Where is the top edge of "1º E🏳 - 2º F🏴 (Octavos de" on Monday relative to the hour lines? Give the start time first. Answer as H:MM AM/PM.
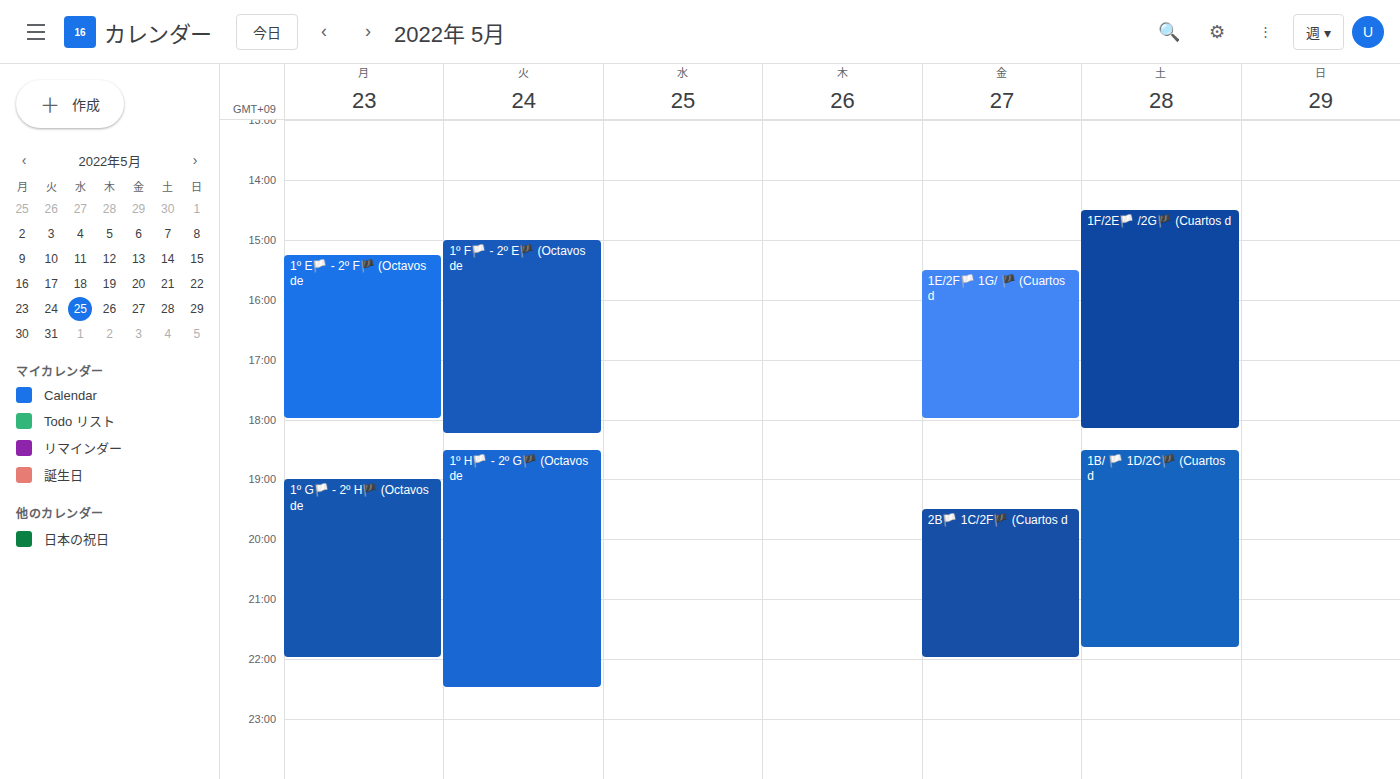
3:15 PM -- neither: a quarter of the way from the 3 PM line to the 4 PM line.